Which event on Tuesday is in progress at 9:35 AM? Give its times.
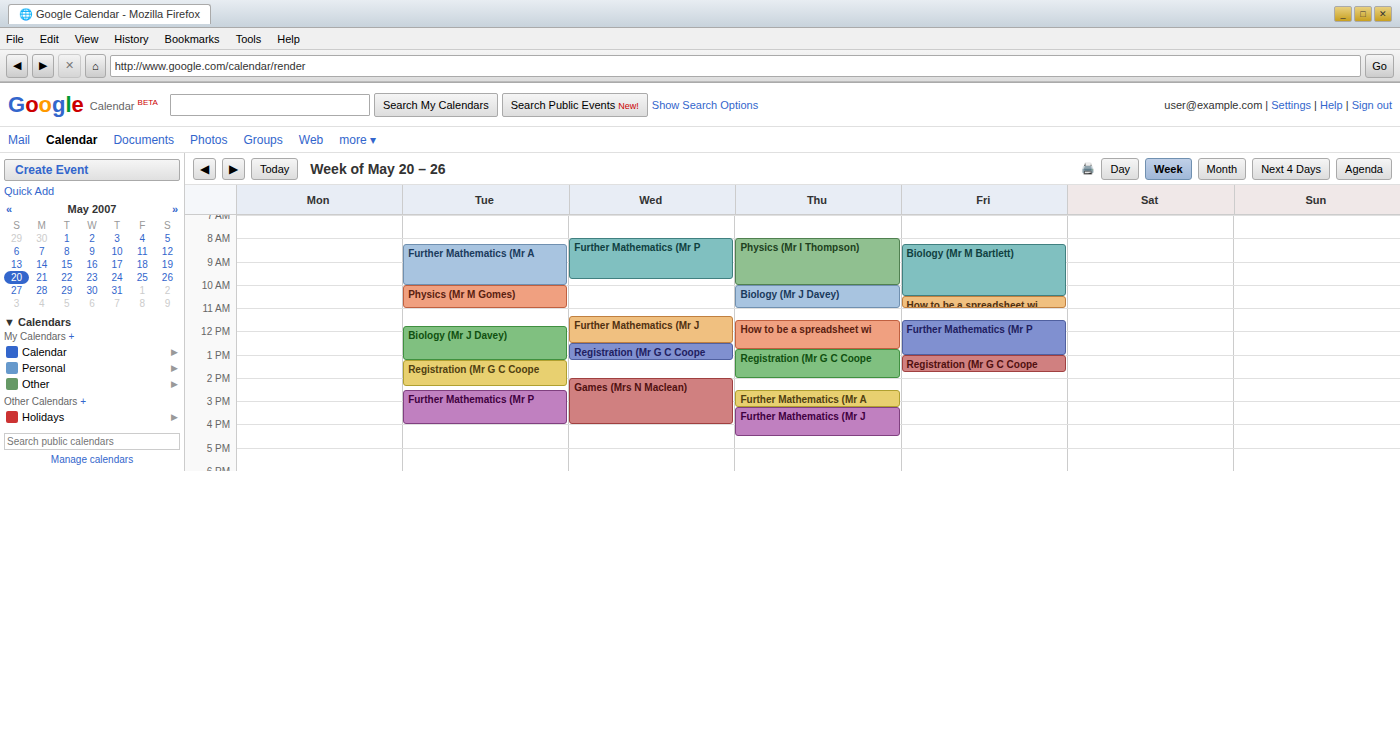
"Further Mathematics (Mr A", 8:15 AM to 10:00 AM